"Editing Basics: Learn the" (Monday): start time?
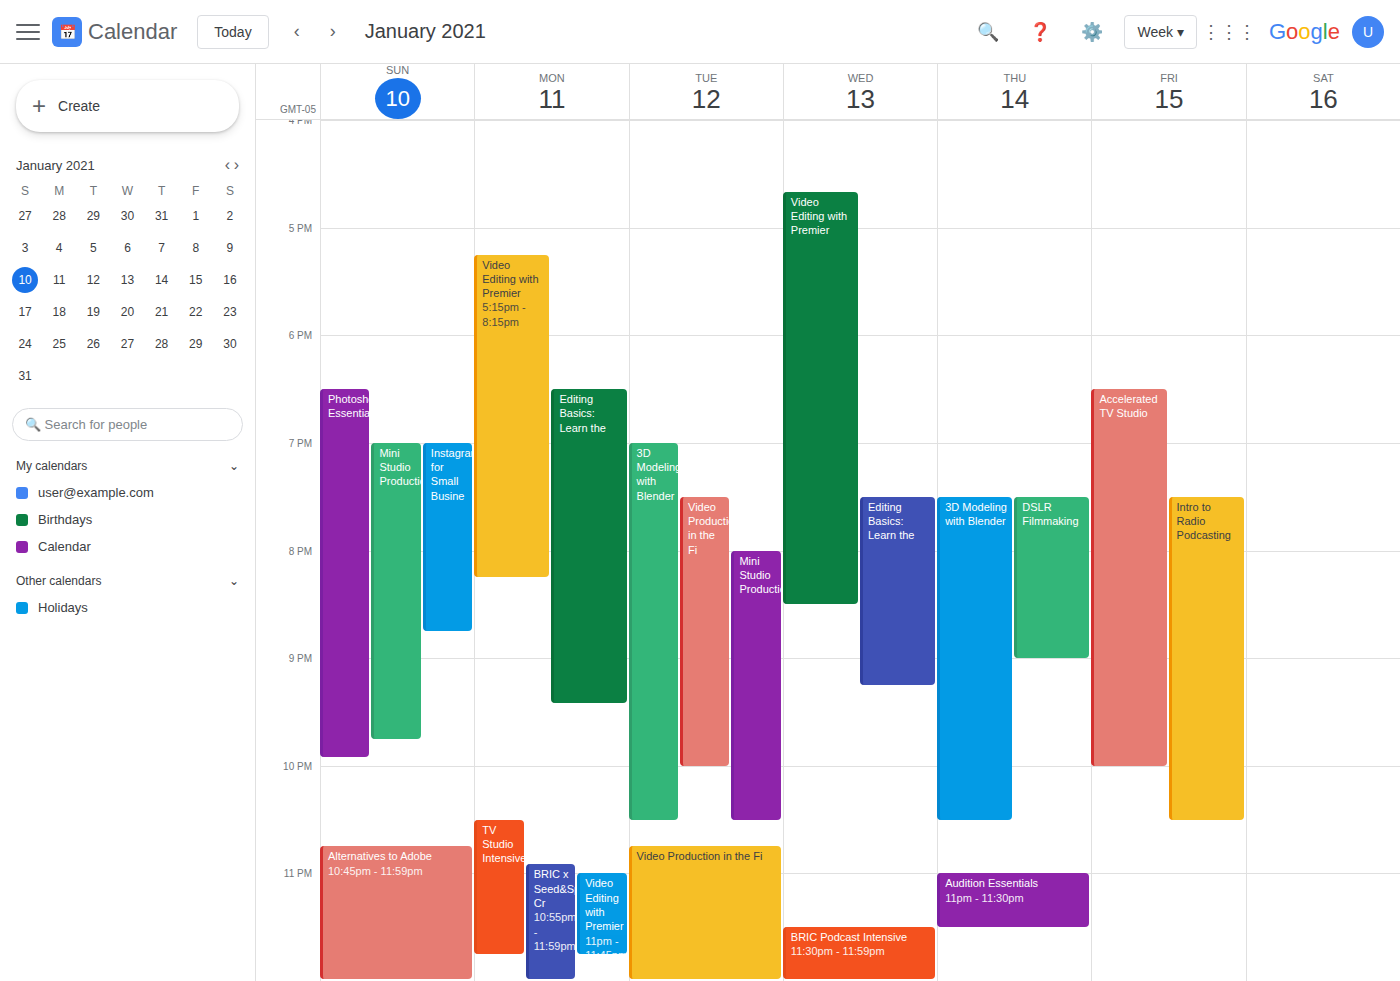
6:30 PM